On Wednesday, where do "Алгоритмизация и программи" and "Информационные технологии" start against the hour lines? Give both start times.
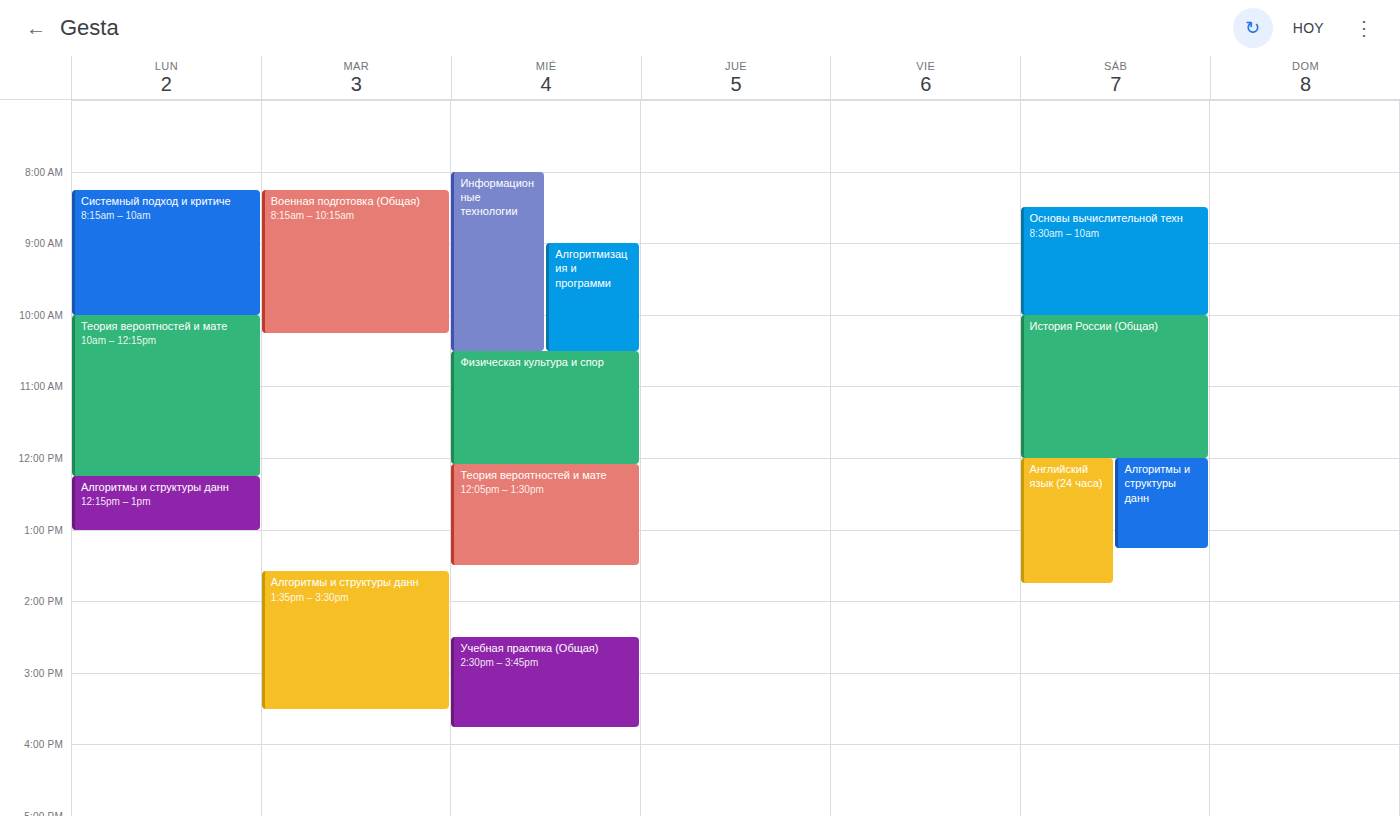
"Алгоритмизация и программи": 9:00 AM, exactly on the 9 AM line. "Информационные технологии": 8:00 AM, exactly on the 8 AM line.